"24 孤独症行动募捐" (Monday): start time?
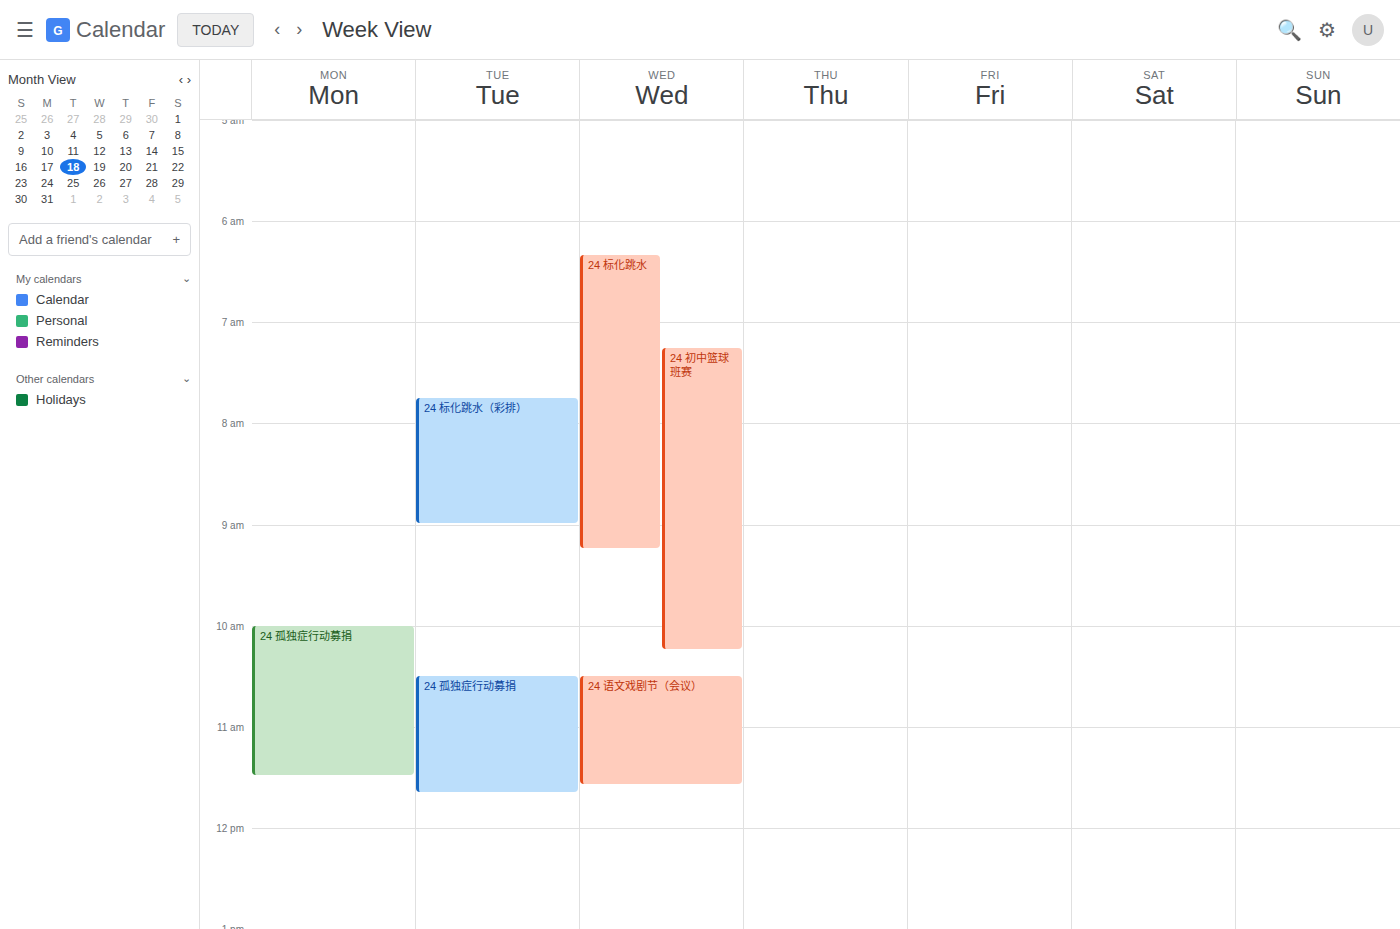
10:00 AM